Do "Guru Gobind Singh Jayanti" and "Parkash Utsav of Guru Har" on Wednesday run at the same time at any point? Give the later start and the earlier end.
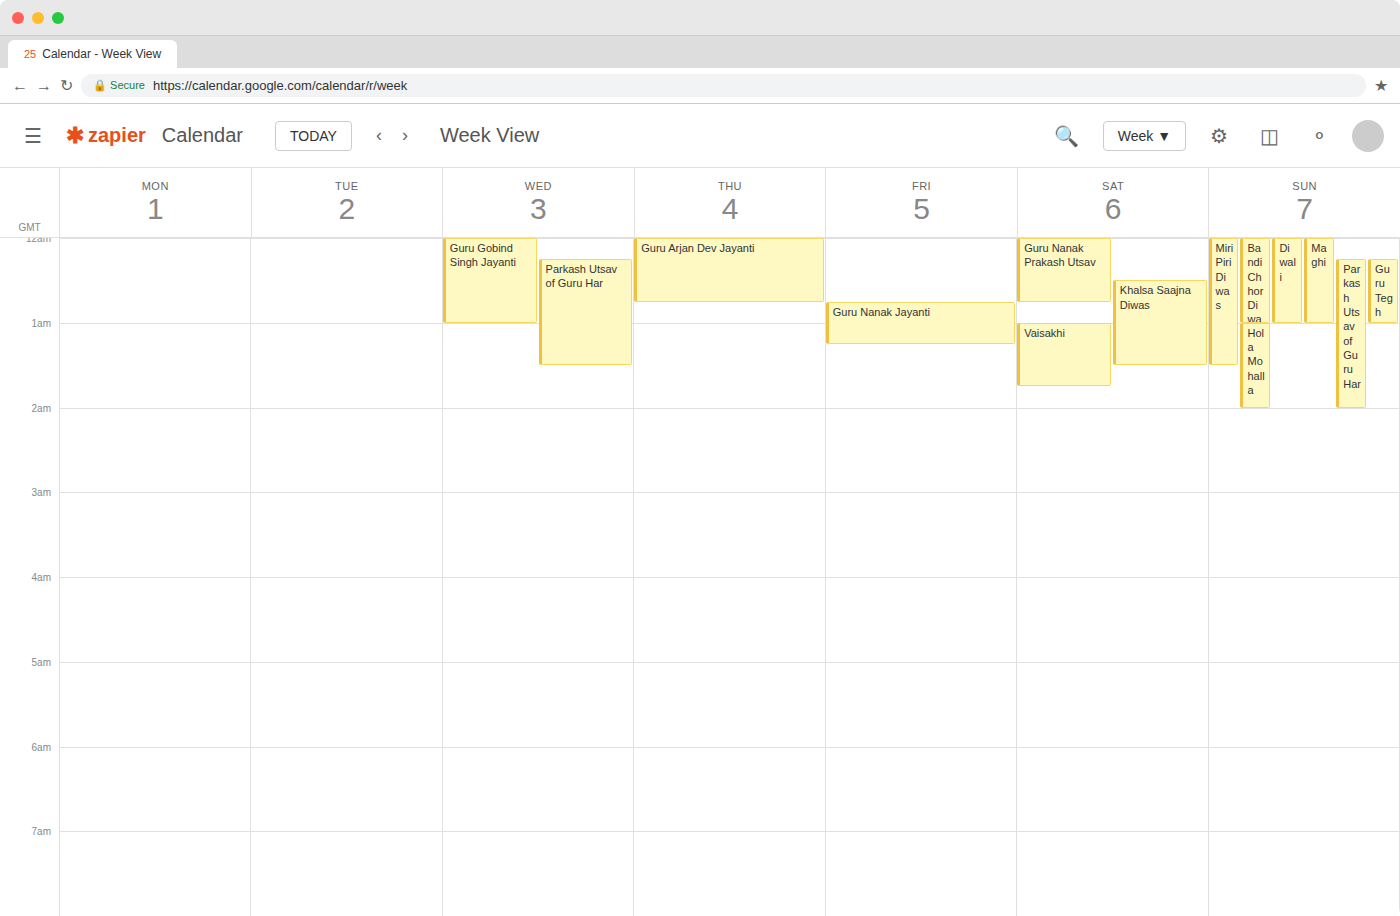
"Parkash Utsav of Guru Har" starts at 12:15 AM, before "Guru Gobind Singh Jayanti" ends at 1:00 AM -- they overlap.